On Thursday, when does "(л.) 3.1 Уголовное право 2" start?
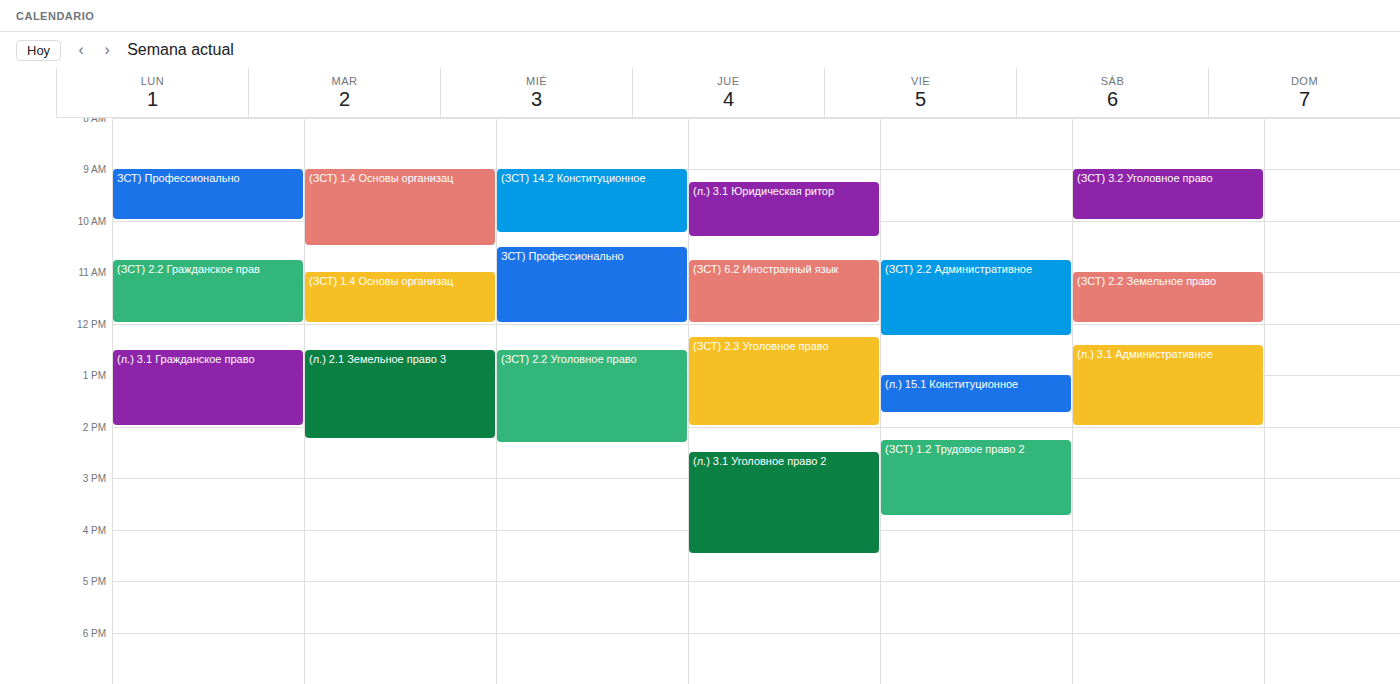
2:30 PM